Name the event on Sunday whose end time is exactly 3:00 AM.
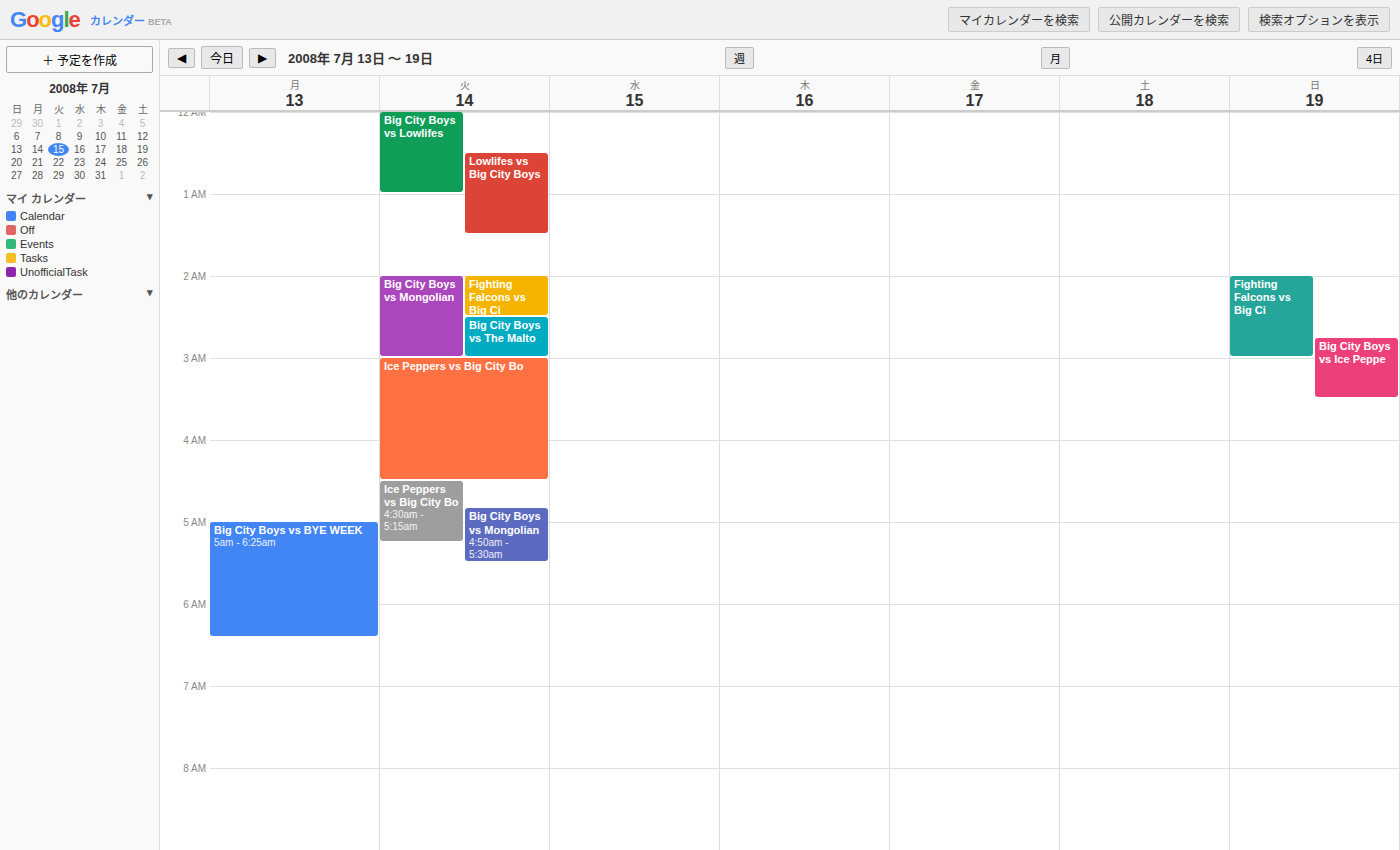
"Fighting Falcons vs Big Ci"